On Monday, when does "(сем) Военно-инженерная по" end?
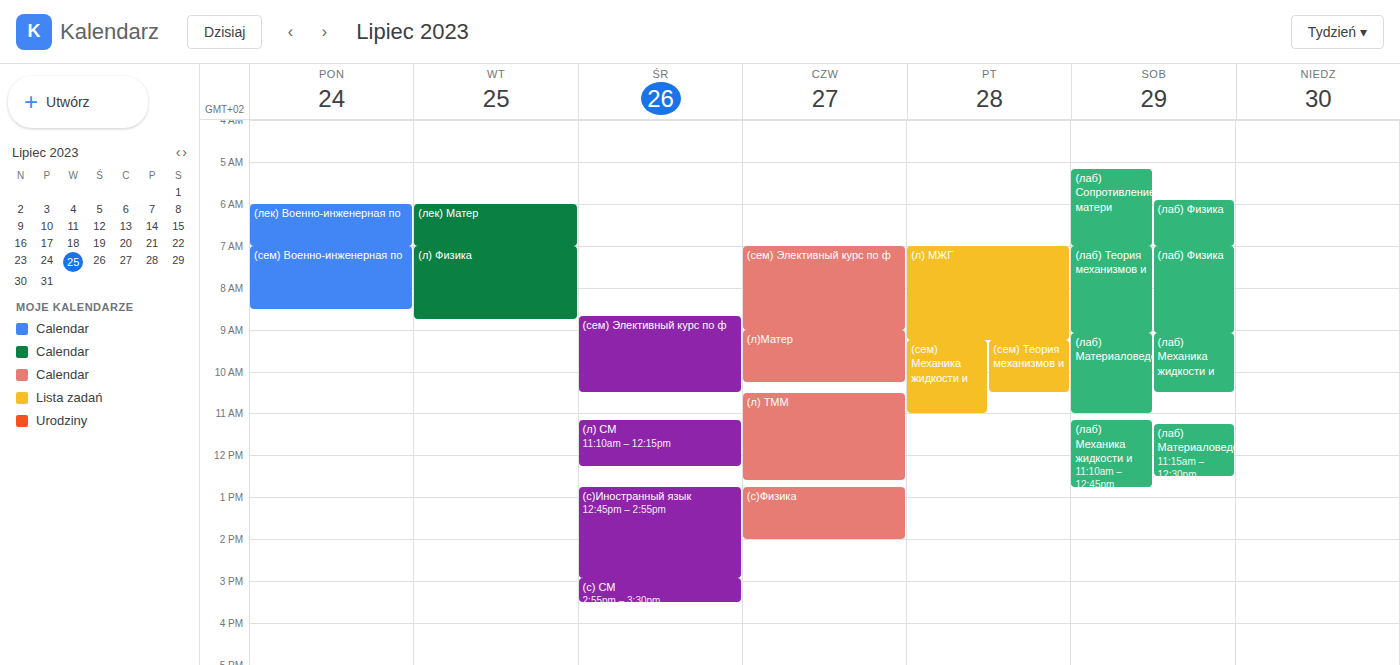
8:30 AM